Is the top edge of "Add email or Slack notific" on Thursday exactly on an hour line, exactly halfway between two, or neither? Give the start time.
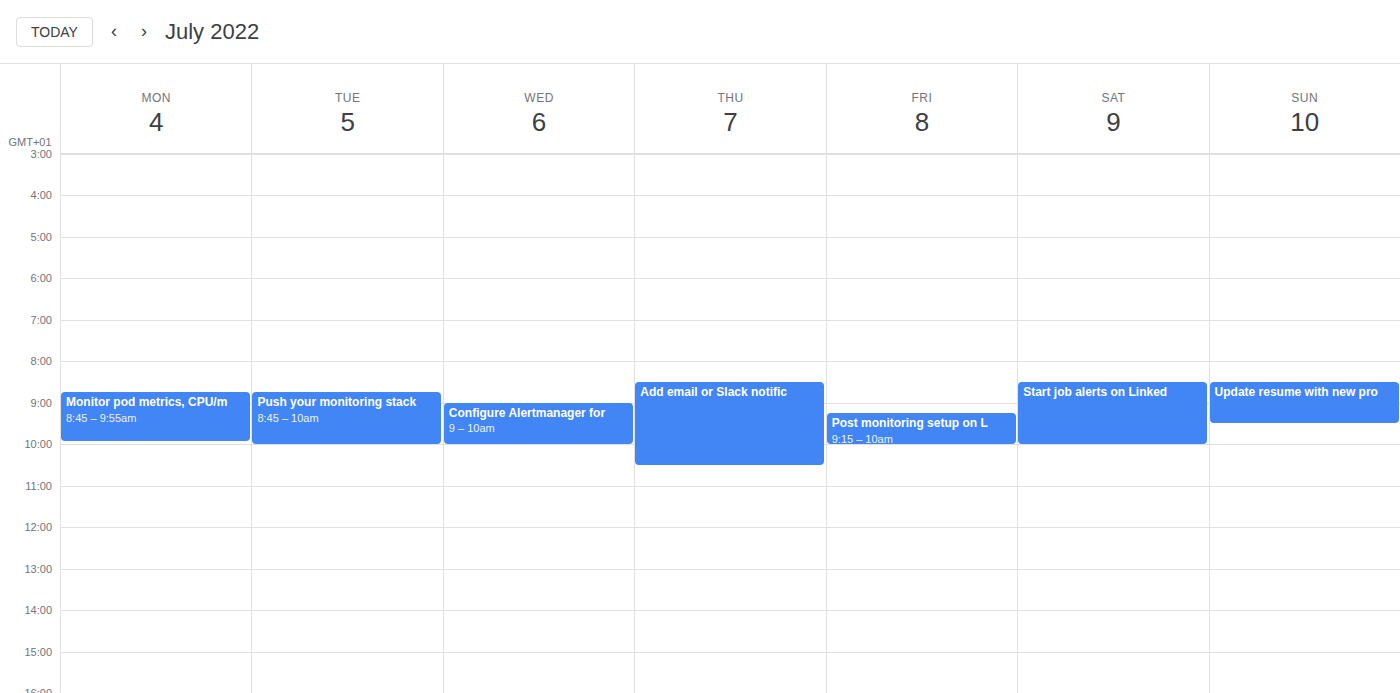
8:30 AM -- halfway between the 8 AM and 9 AM lines.